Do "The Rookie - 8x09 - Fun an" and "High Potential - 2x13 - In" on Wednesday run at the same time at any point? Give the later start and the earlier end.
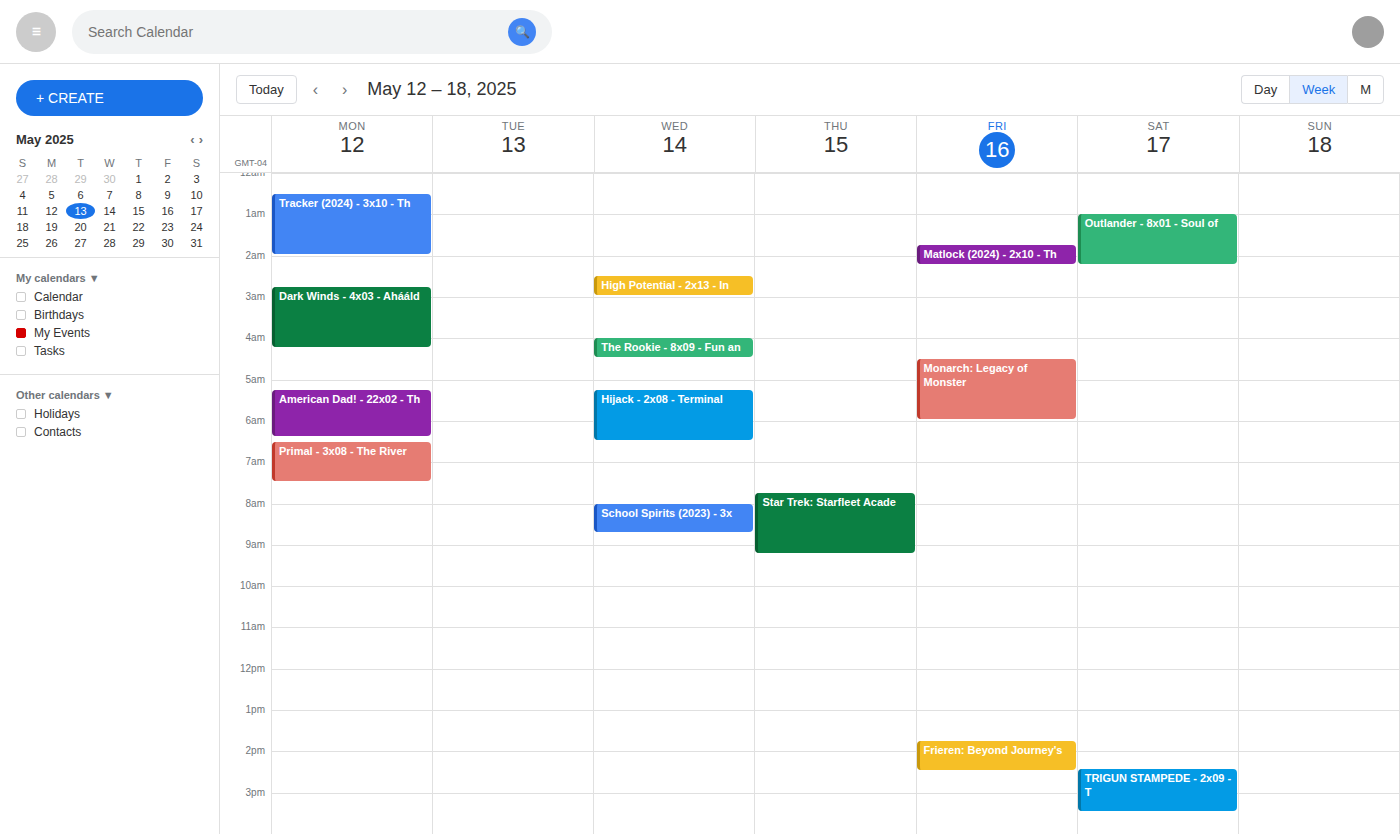
"High Potential - 2x13 - In" ends at 03:00 and "The Rookie - 8x09 - Fun an" starts at 04:00 -- no overlap.